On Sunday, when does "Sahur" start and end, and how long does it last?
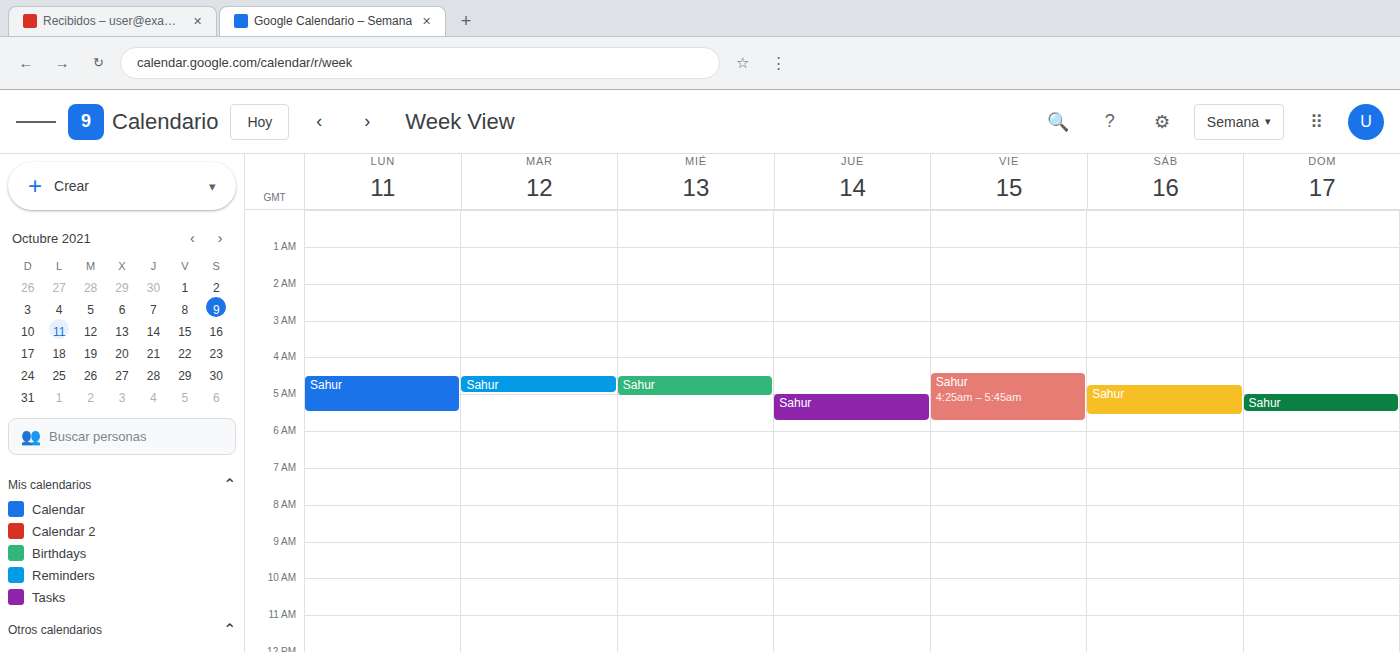
5:00 AM to 5:30 AM, 30 minutes